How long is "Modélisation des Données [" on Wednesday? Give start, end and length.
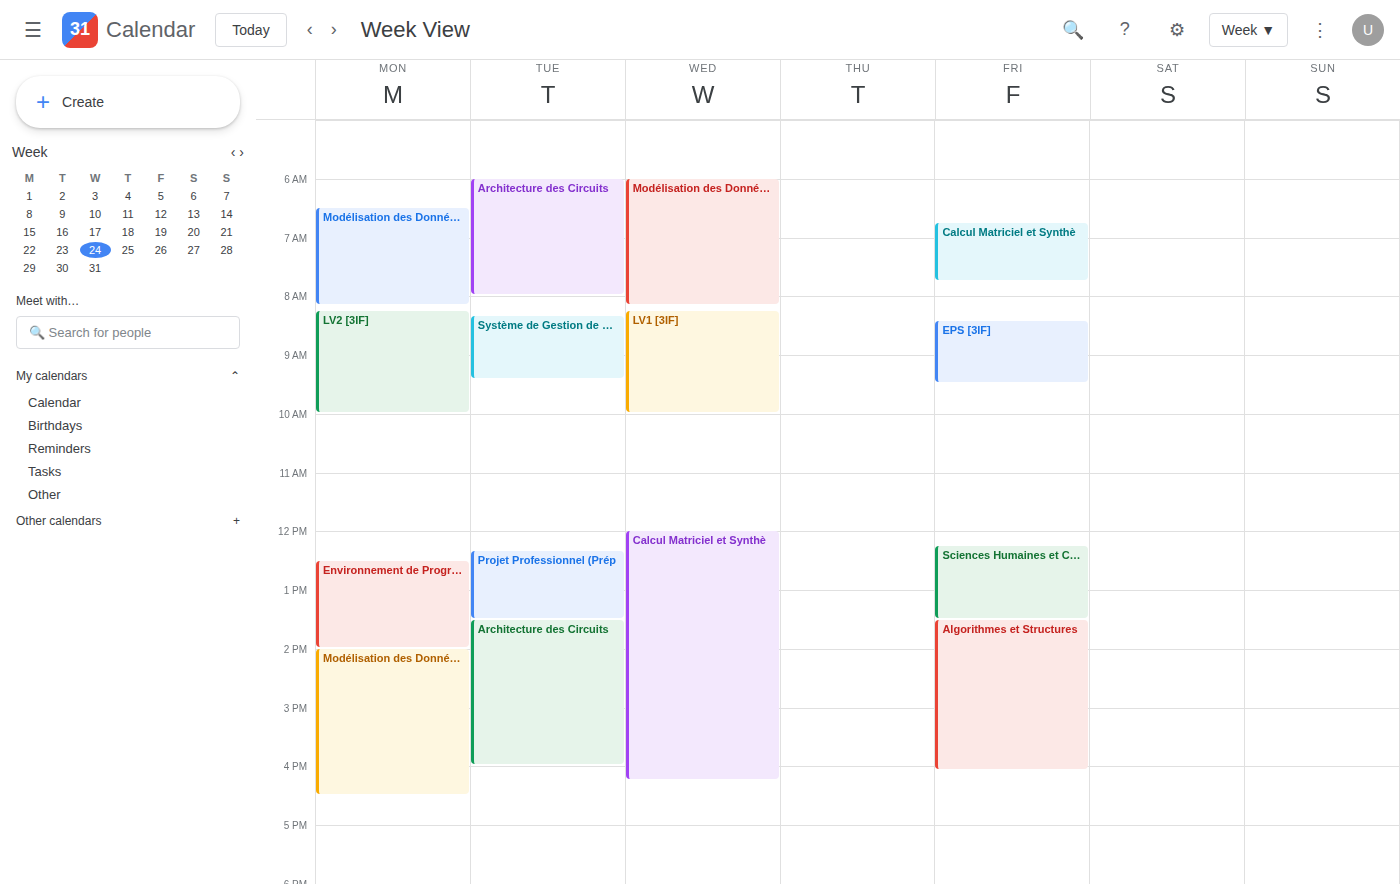
6:00 AM to 8:10 AM, 2 hours 10 minutes